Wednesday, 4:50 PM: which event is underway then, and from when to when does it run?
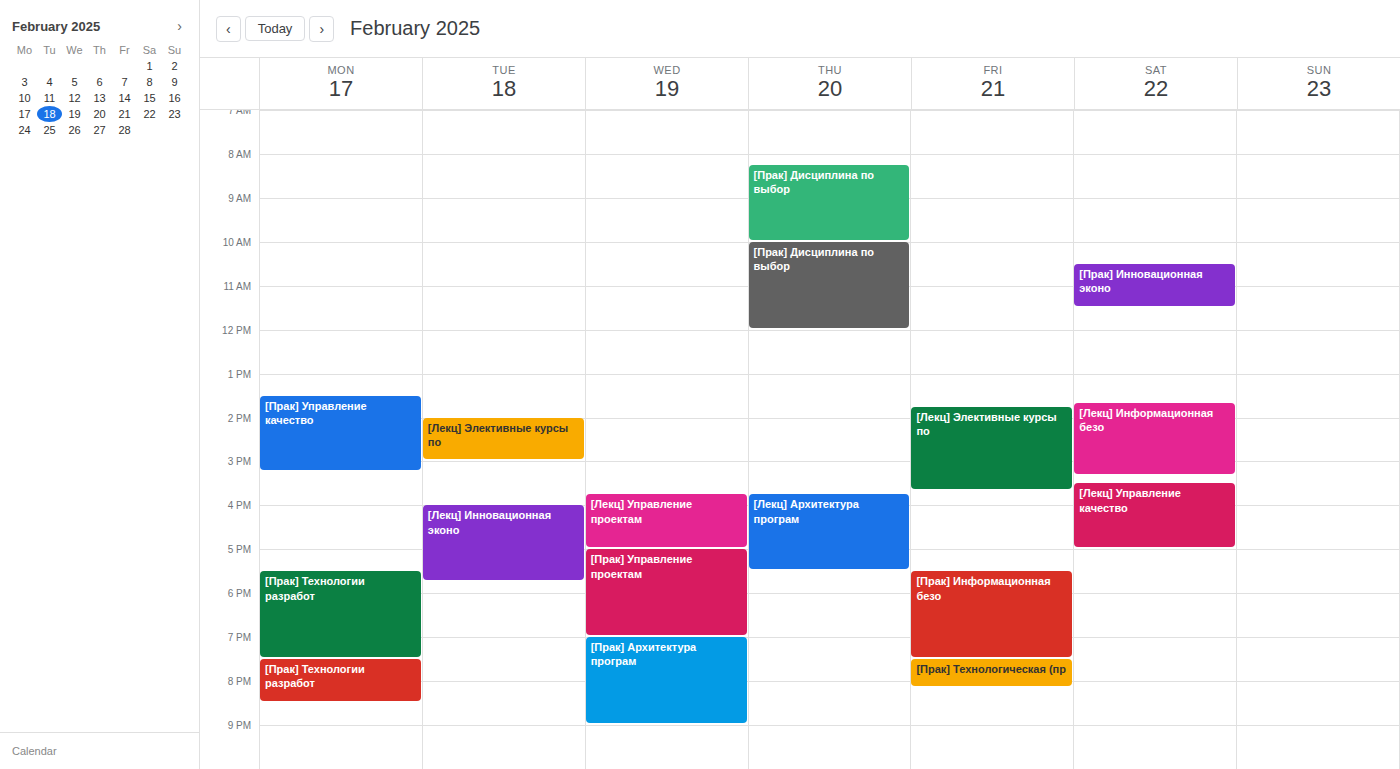
"[Лекц] Управление проектам", 3:45 PM to 5:00 PM